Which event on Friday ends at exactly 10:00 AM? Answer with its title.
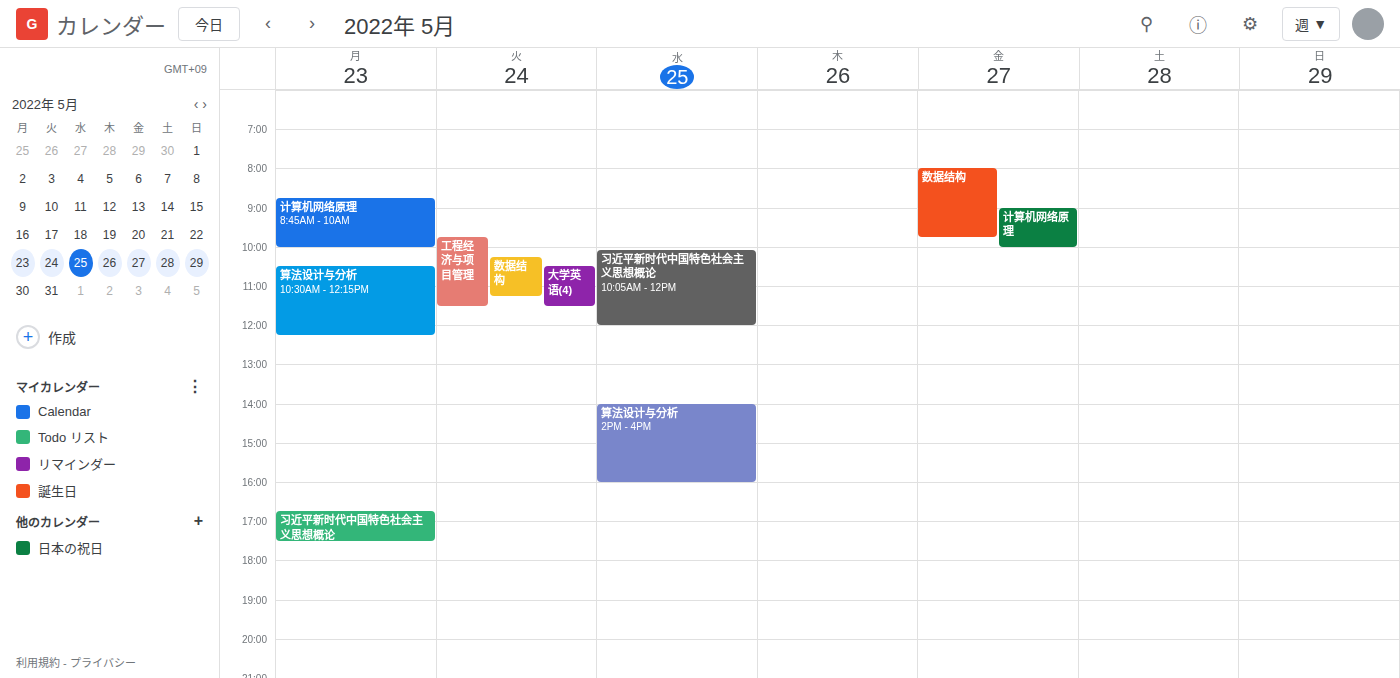
"计算机网络原理"